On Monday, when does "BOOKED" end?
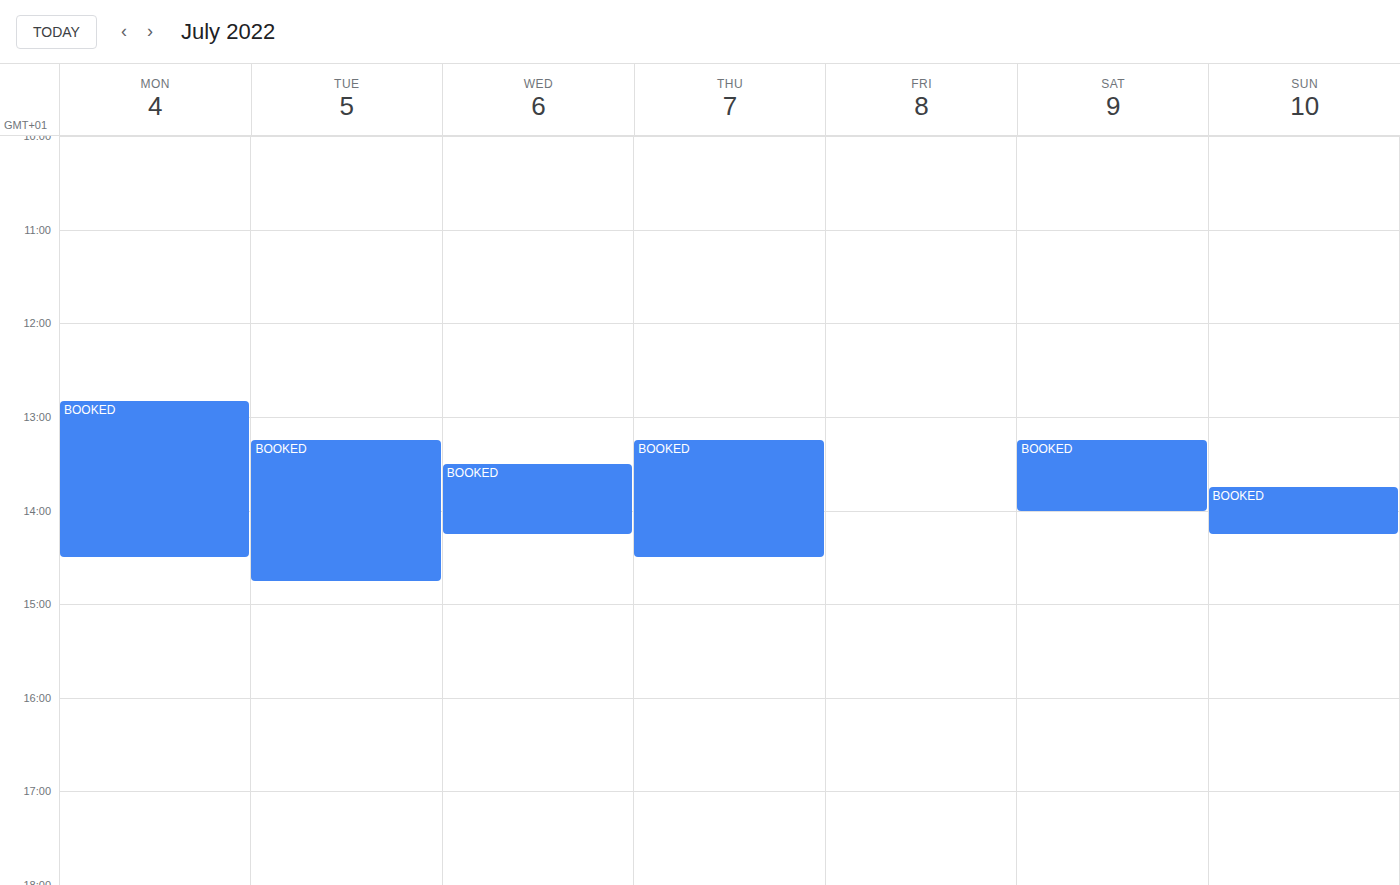
2:30 PM